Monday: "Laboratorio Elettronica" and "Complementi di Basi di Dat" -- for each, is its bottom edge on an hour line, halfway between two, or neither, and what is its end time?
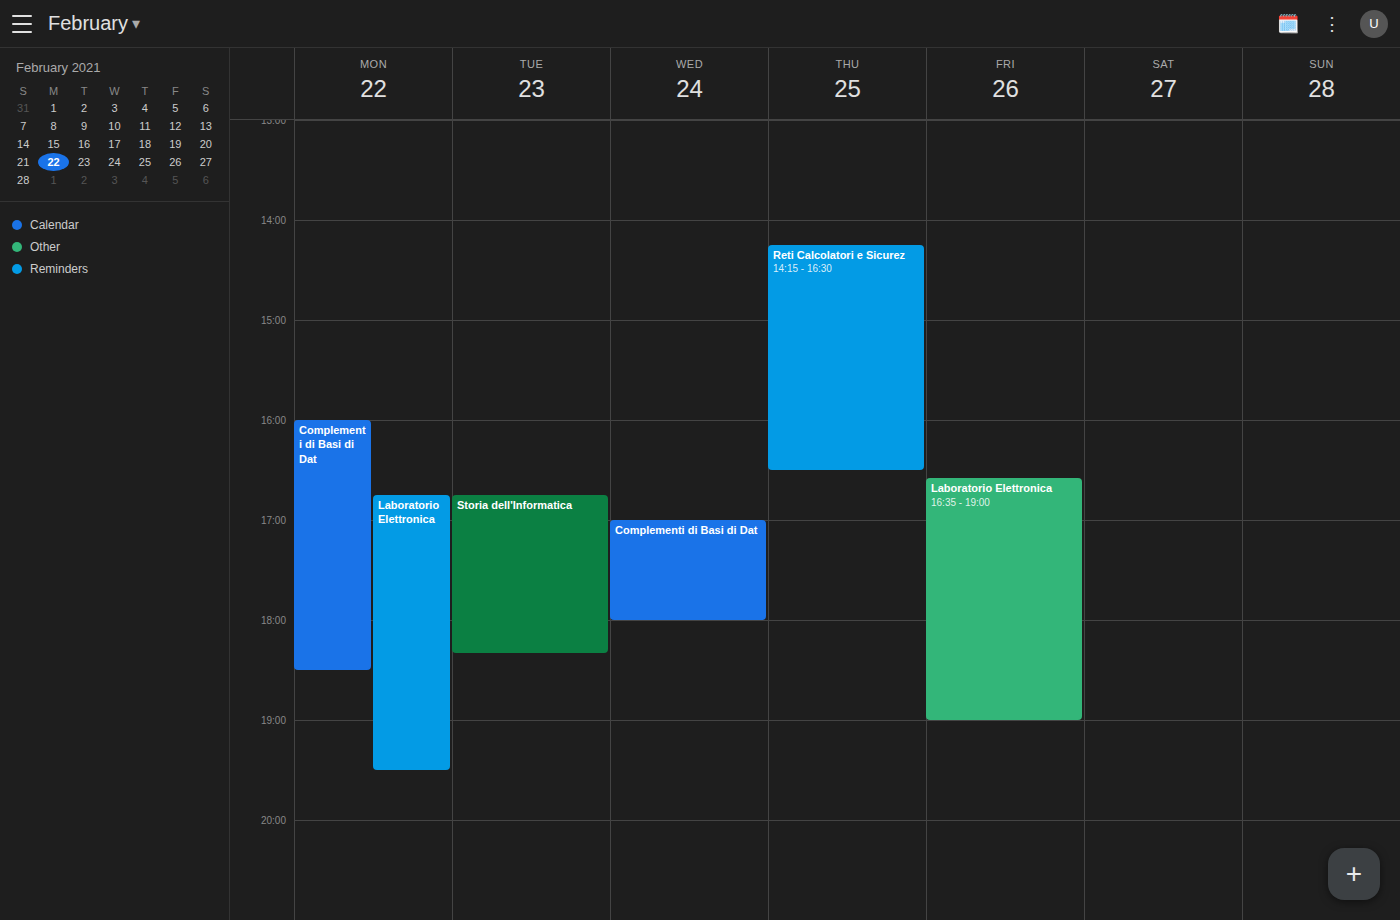
"Laboratorio Elettronica": 7:30 PM, halfway between the 7 PM and 8 PM lines. "Complementi di Basi di Dat": 6:30 PM, halfway between the 6 PM and 7 PM lines.